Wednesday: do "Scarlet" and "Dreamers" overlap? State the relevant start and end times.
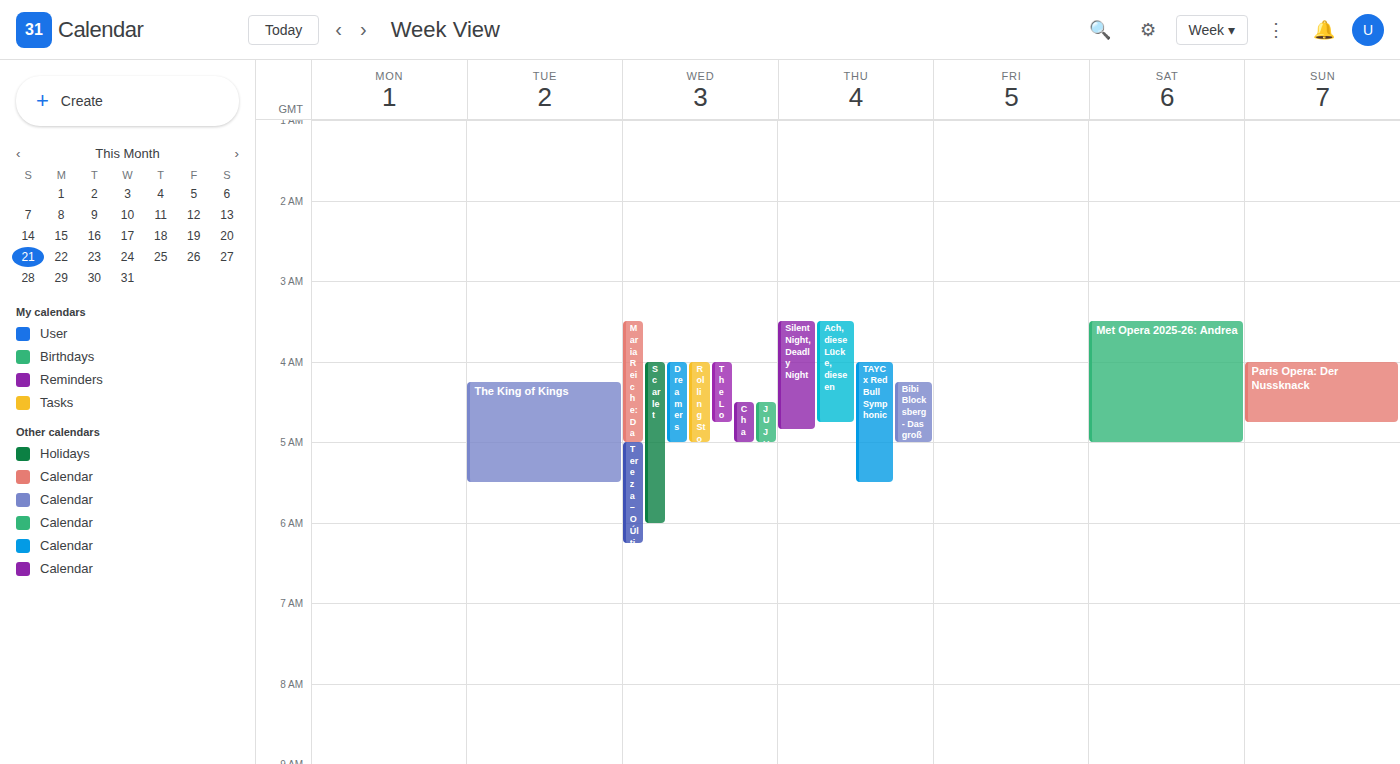
"Dreamers" runs 4:00 AM to 5:00 AM, inside "Scarlet" -- they overlap.